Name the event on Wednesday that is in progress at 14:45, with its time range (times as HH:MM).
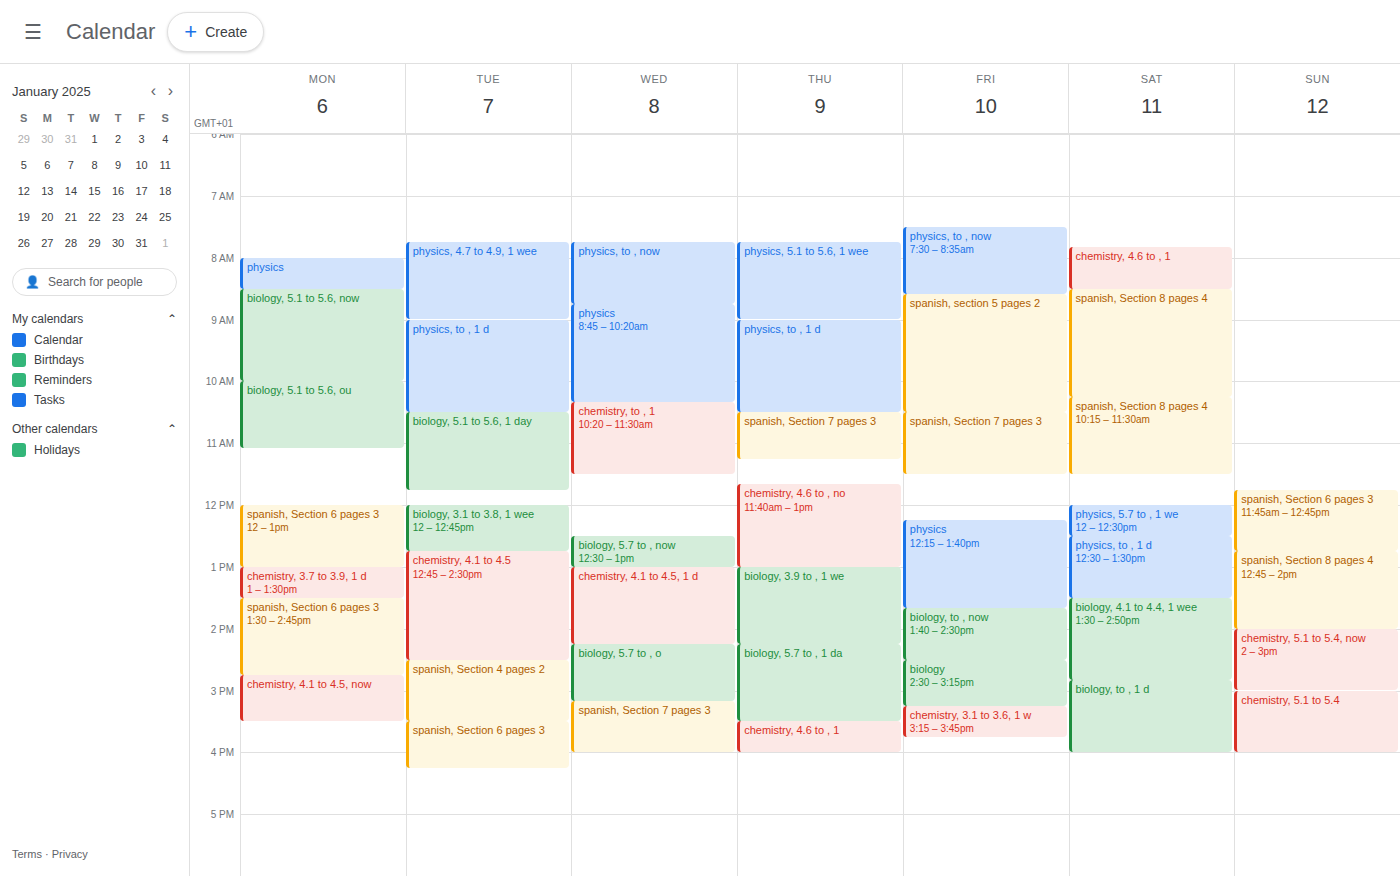
"biology, 5.7 to , o", 14:15 to 15:10